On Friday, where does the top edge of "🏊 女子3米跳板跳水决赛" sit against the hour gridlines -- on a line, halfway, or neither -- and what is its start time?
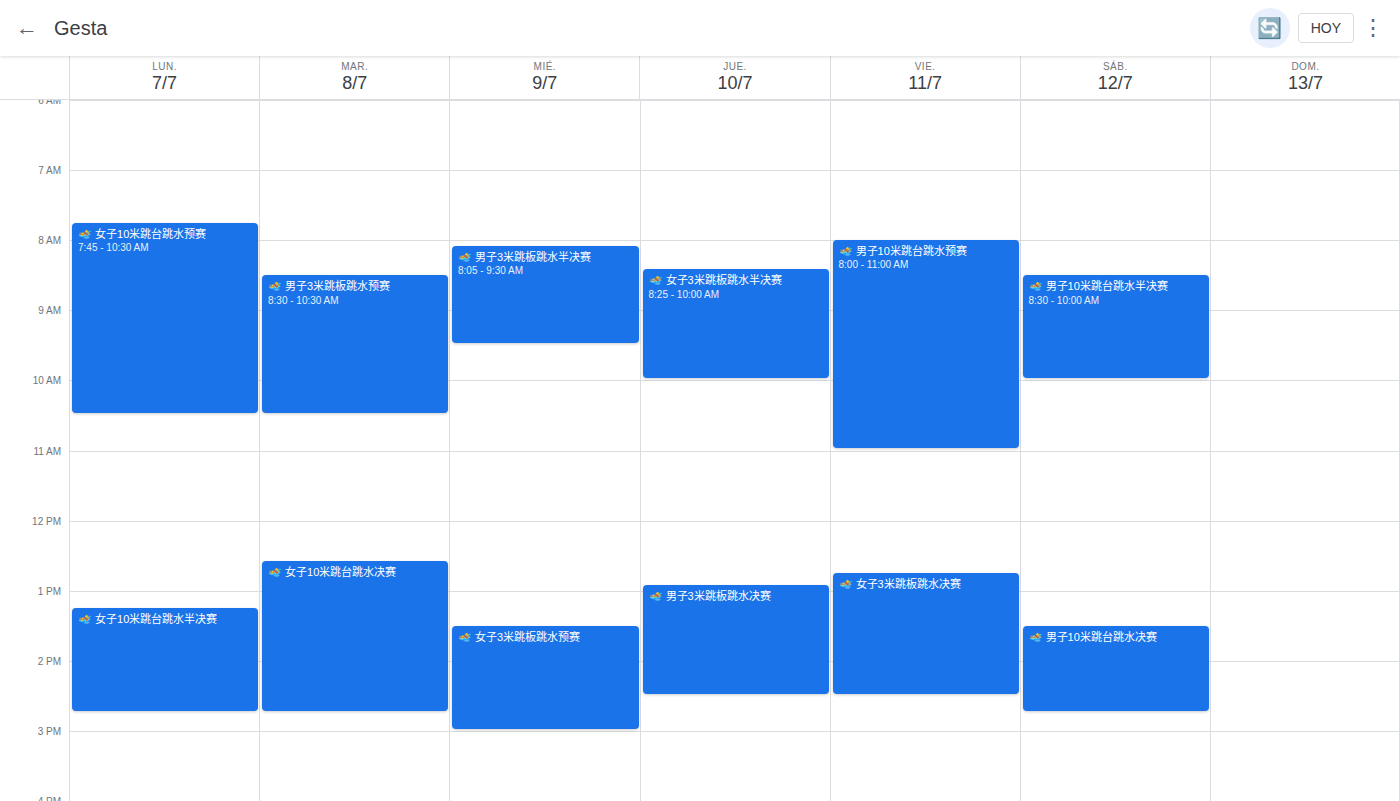
12:45 PM -- neither: three quarters of the way from the 12 PM line to the 1 PM line.